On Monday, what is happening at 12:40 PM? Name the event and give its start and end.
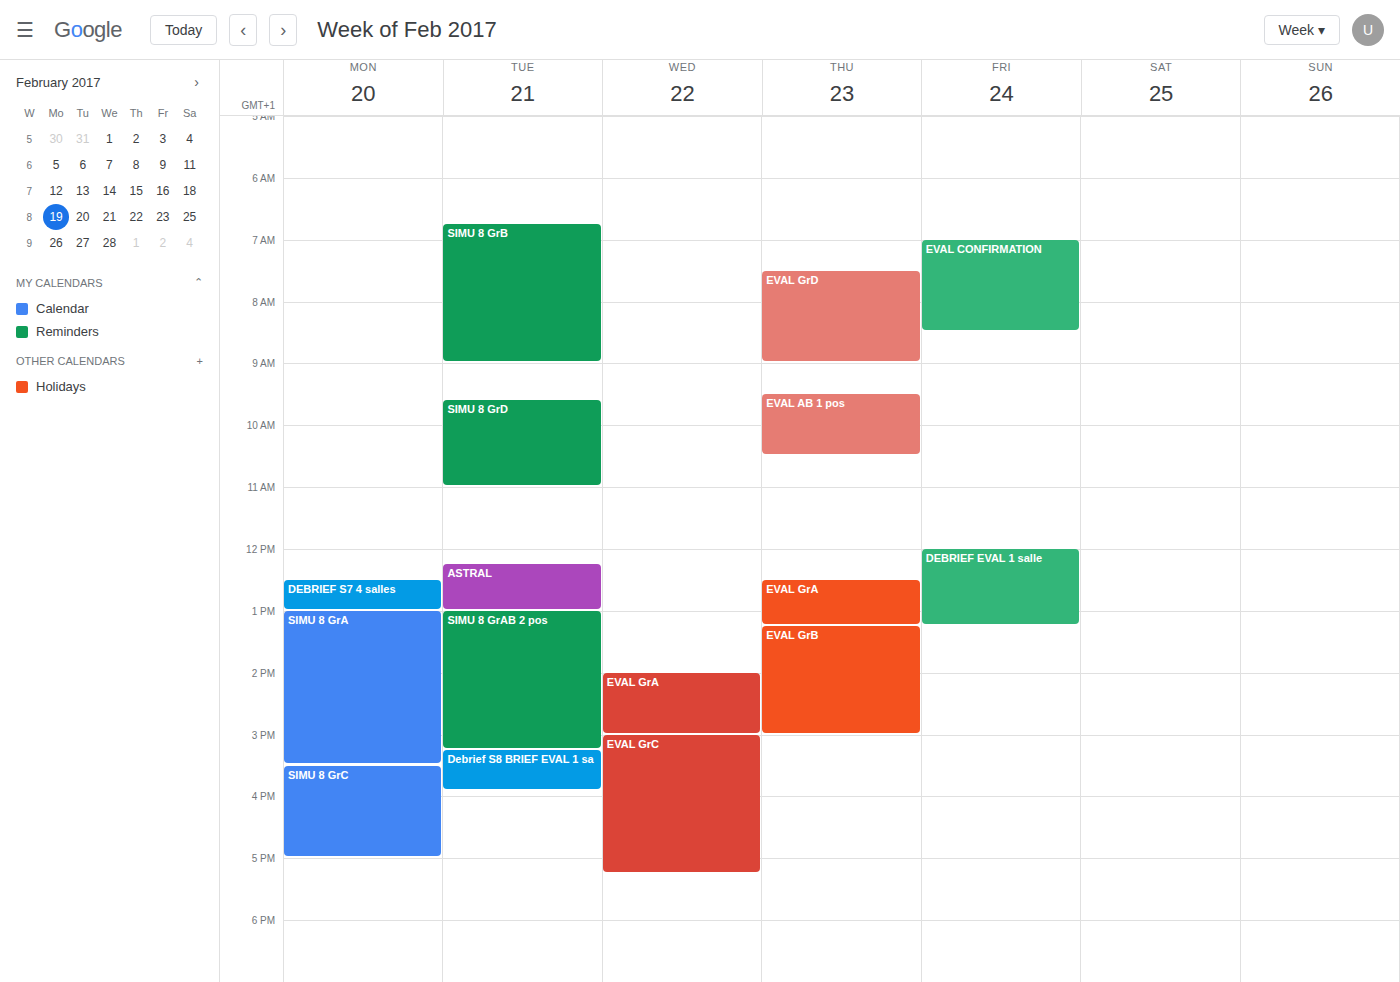
"DEBRIEF S7 4 salles", 12:30 PM to 1:00 PM